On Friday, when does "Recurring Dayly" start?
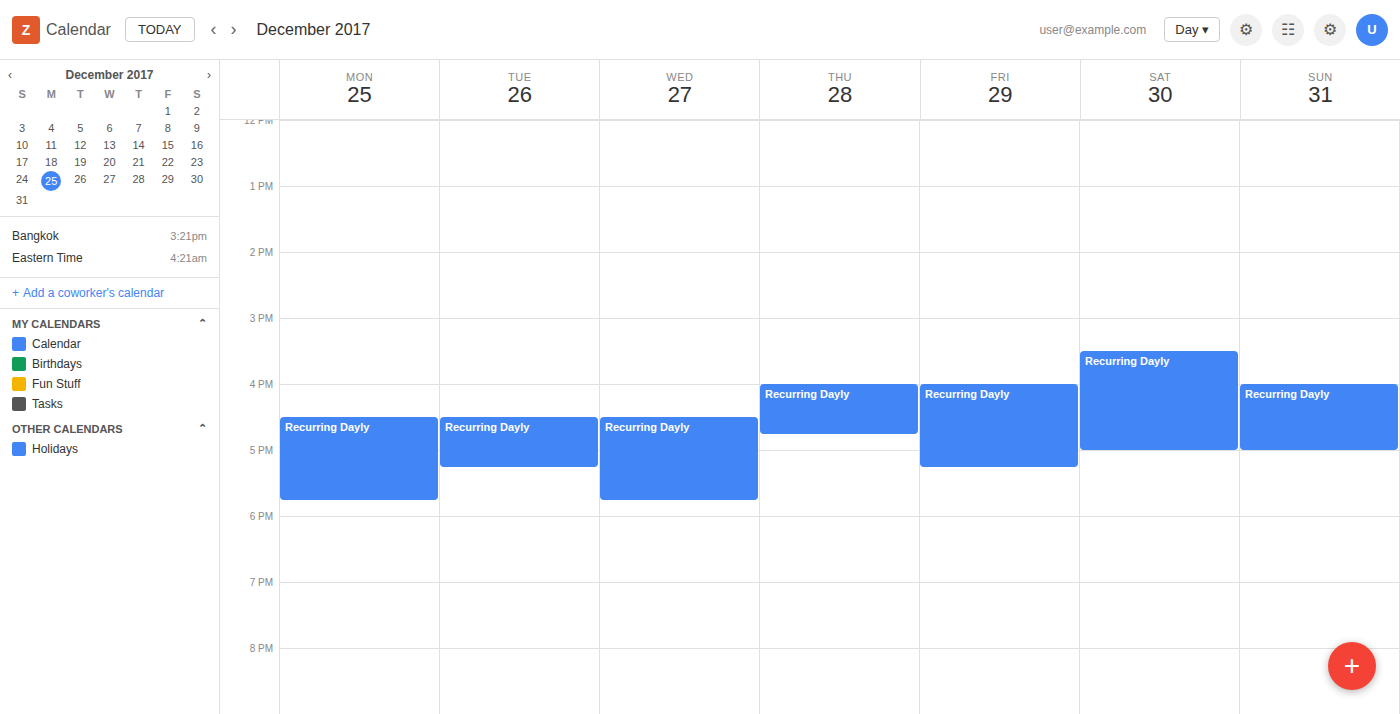
16:00